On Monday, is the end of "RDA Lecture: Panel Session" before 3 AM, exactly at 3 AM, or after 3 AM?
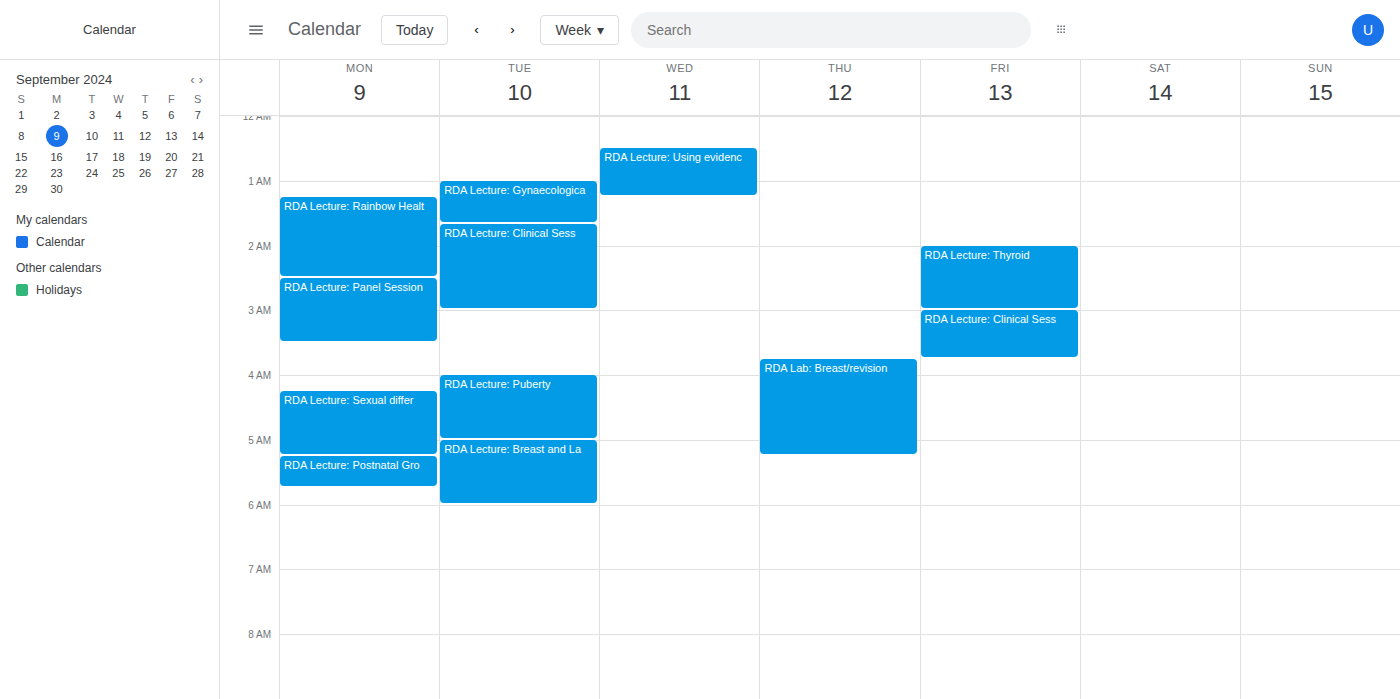
3:30 AM -- after 3 AM, 30 minutes below the 3 AM line.